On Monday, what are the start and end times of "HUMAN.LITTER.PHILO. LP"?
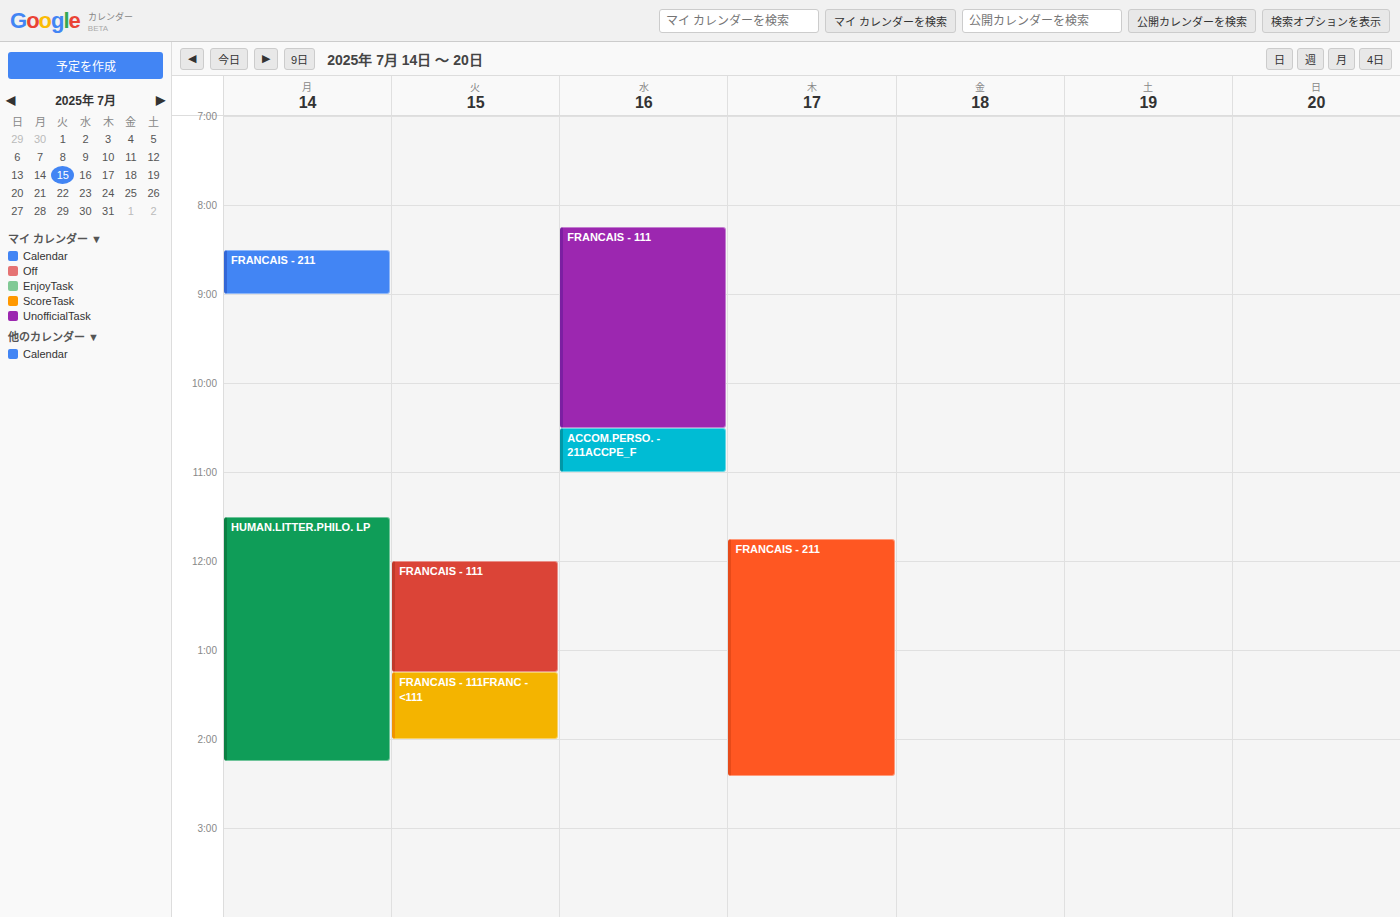
11:30 AM to 2:15 PM